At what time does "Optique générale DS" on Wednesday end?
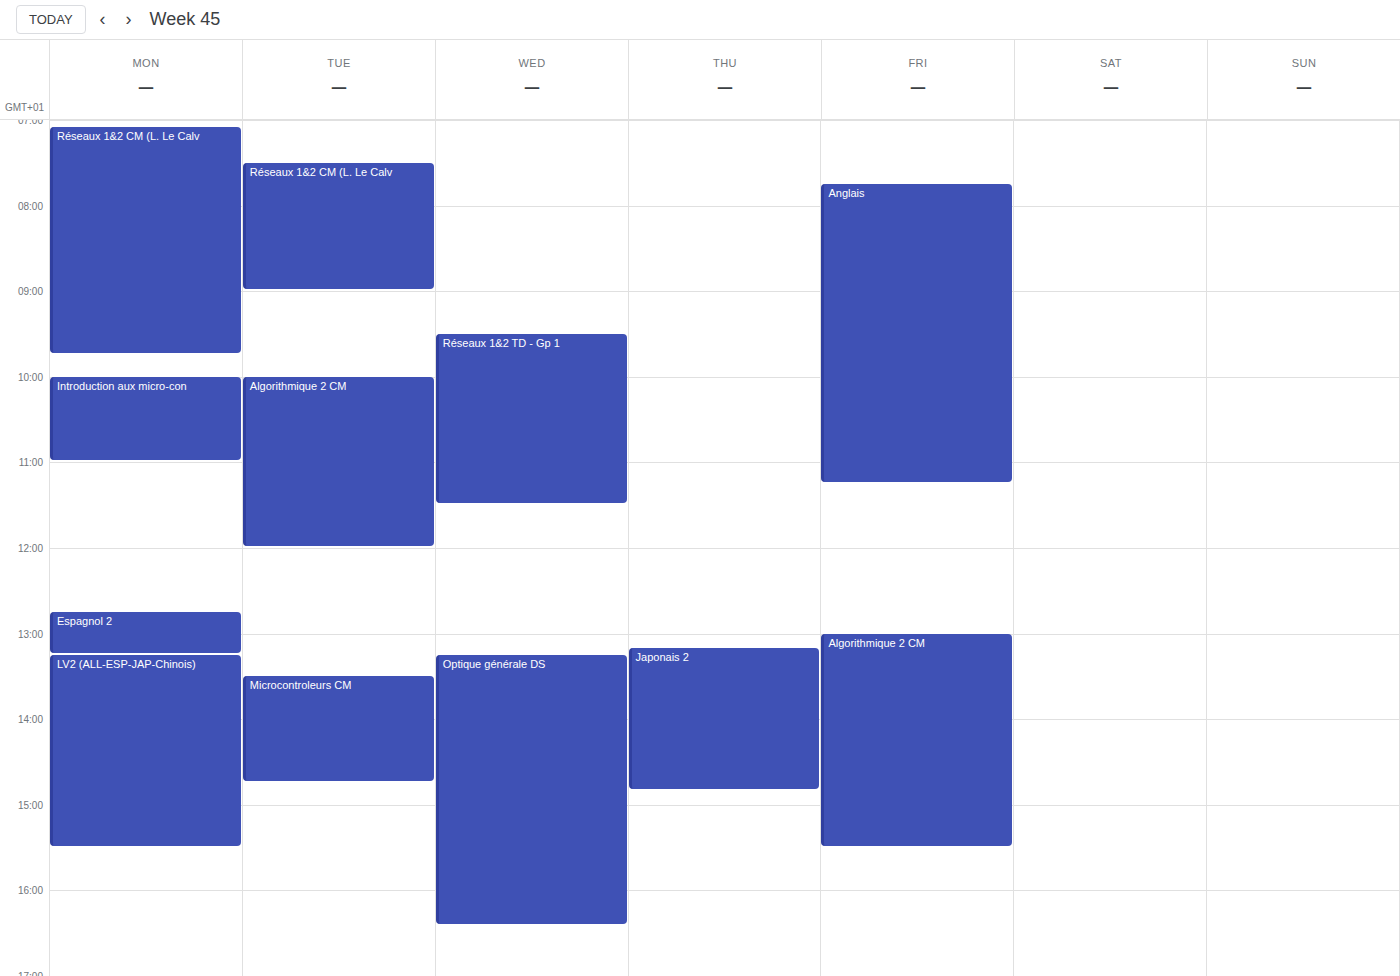
4:25 PM